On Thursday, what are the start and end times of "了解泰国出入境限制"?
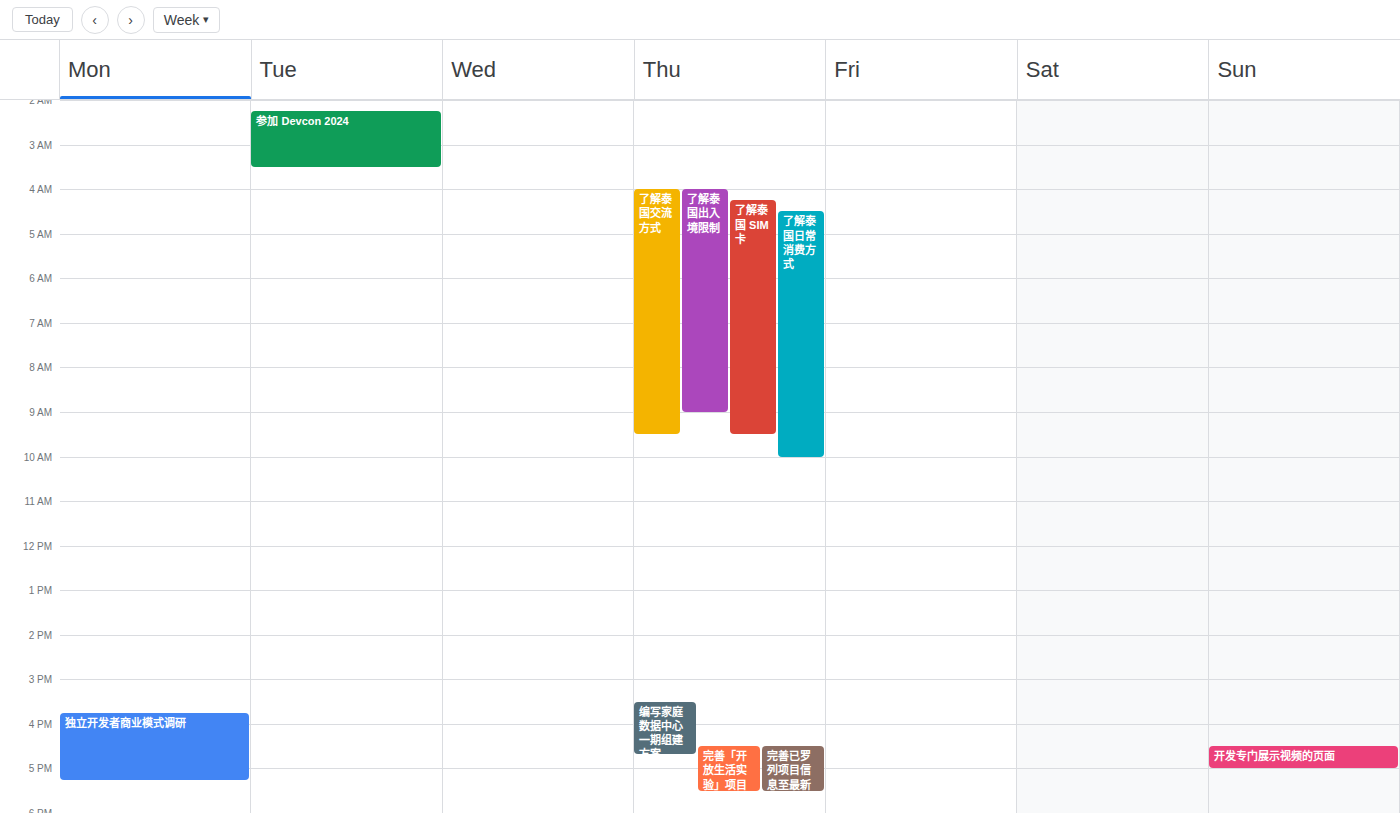
4:00 AM to 9:00 AM